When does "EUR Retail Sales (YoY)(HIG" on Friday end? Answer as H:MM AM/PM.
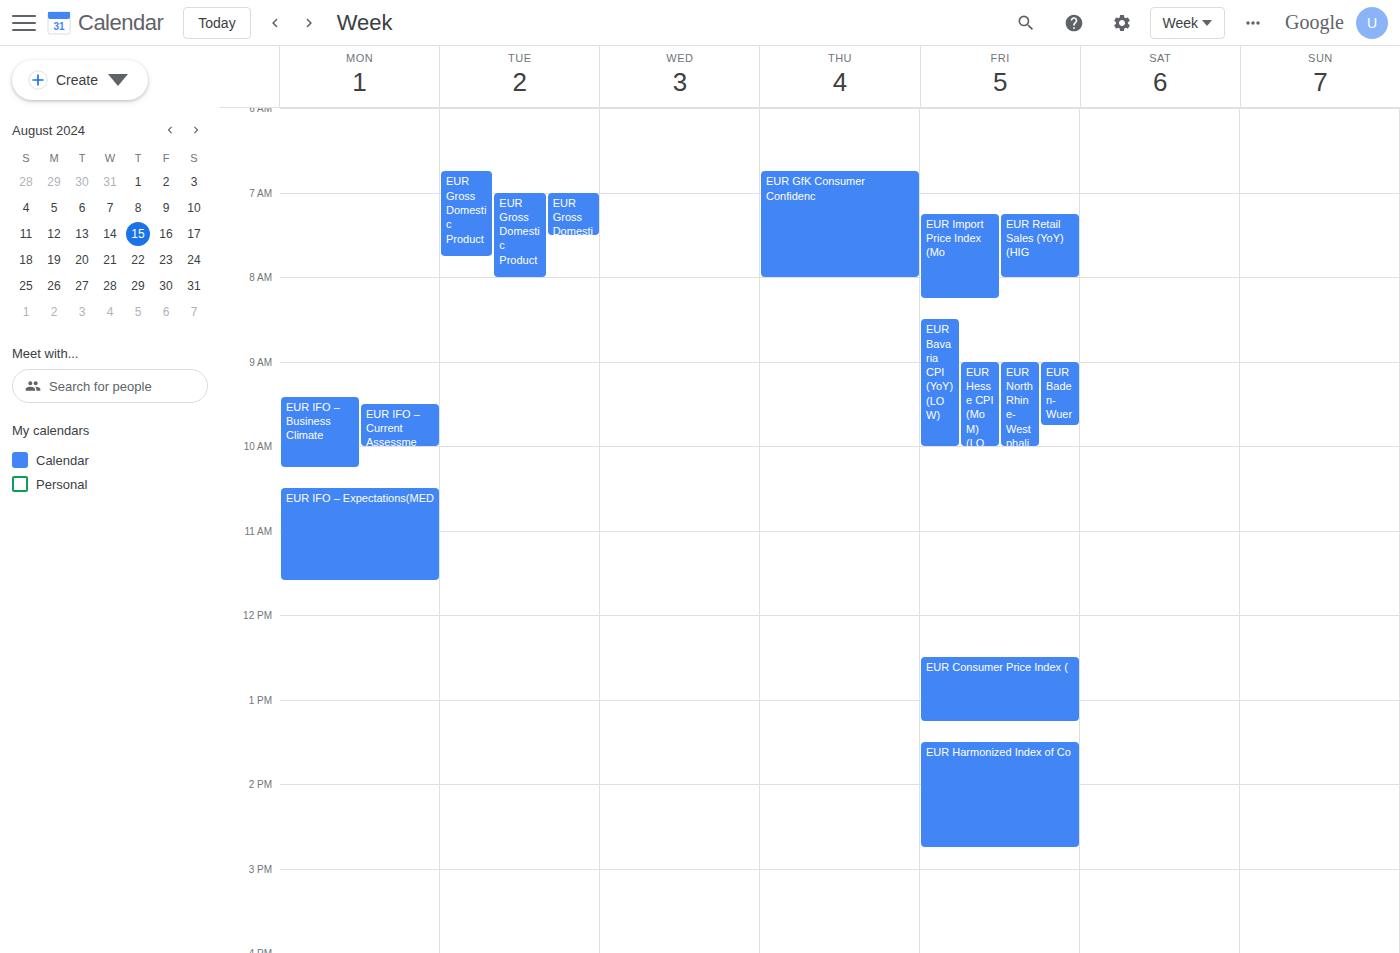
8:00 AM